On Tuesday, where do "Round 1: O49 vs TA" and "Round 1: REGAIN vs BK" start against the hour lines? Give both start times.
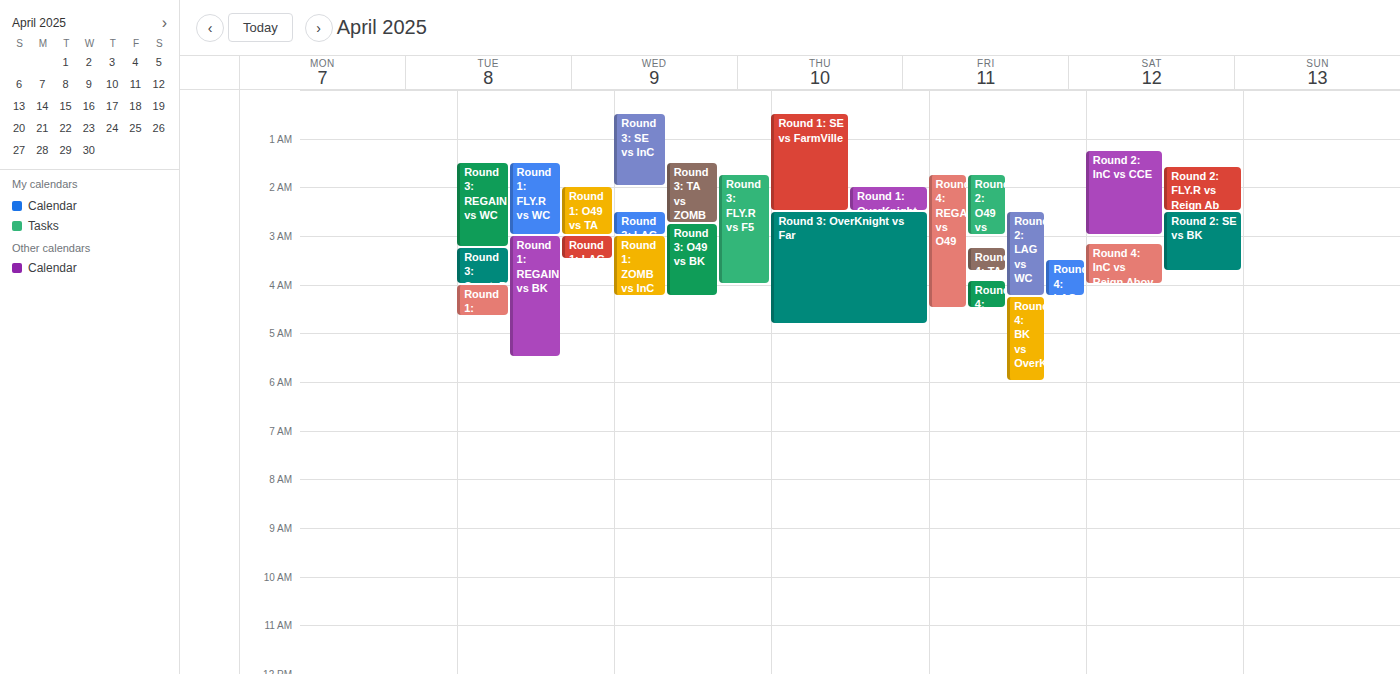
"Round 1: O49 vs TA": 02:00, exactly on the 02:00 line. "Round 1: REGAIN vs BK": 03:00, exactly on the 03:00 line.